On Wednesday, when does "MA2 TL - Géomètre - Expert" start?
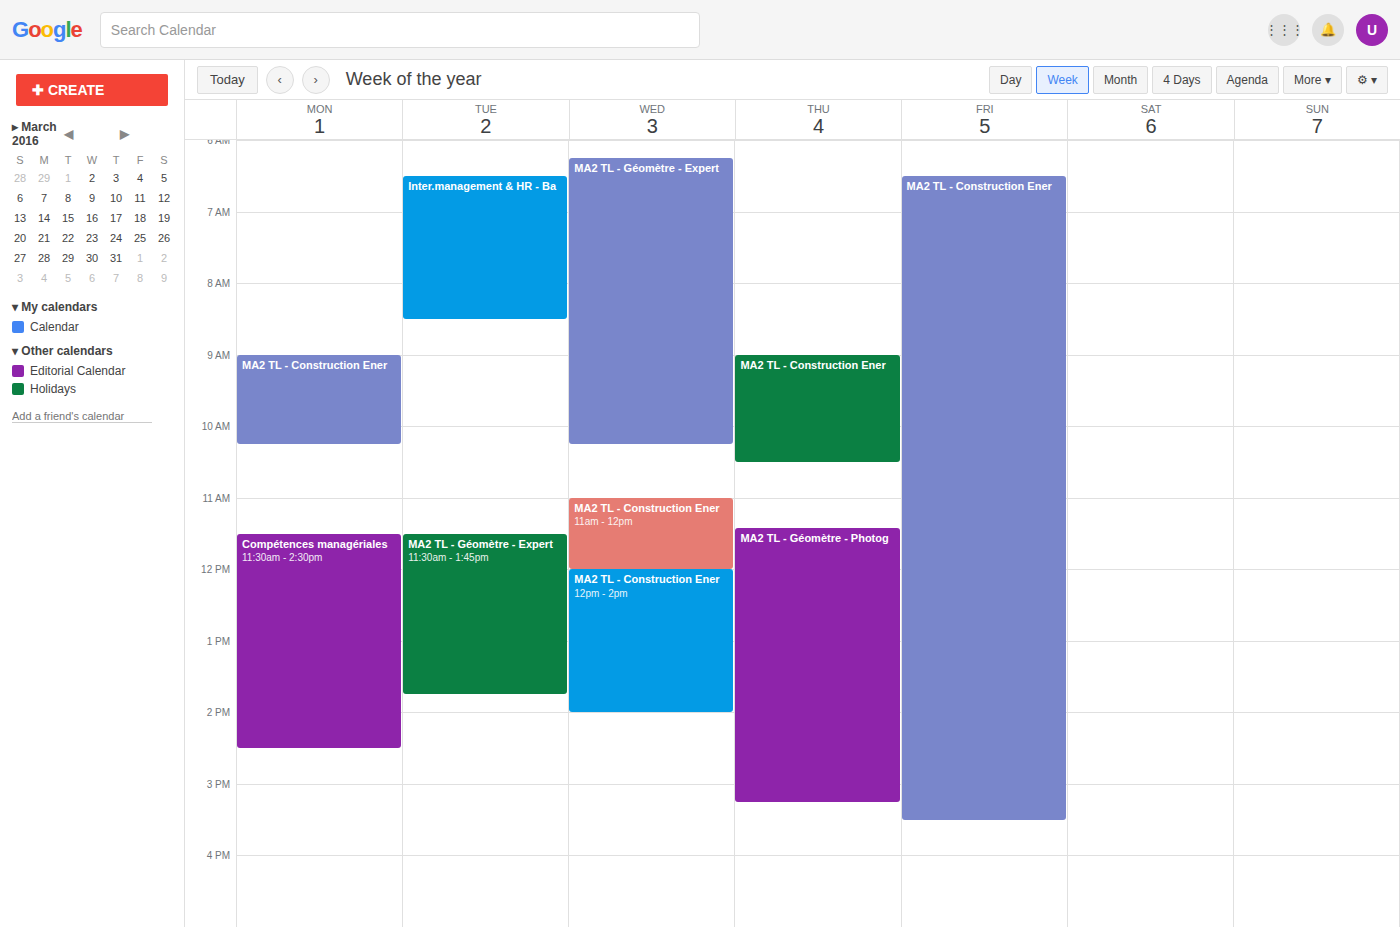
6:15 AM